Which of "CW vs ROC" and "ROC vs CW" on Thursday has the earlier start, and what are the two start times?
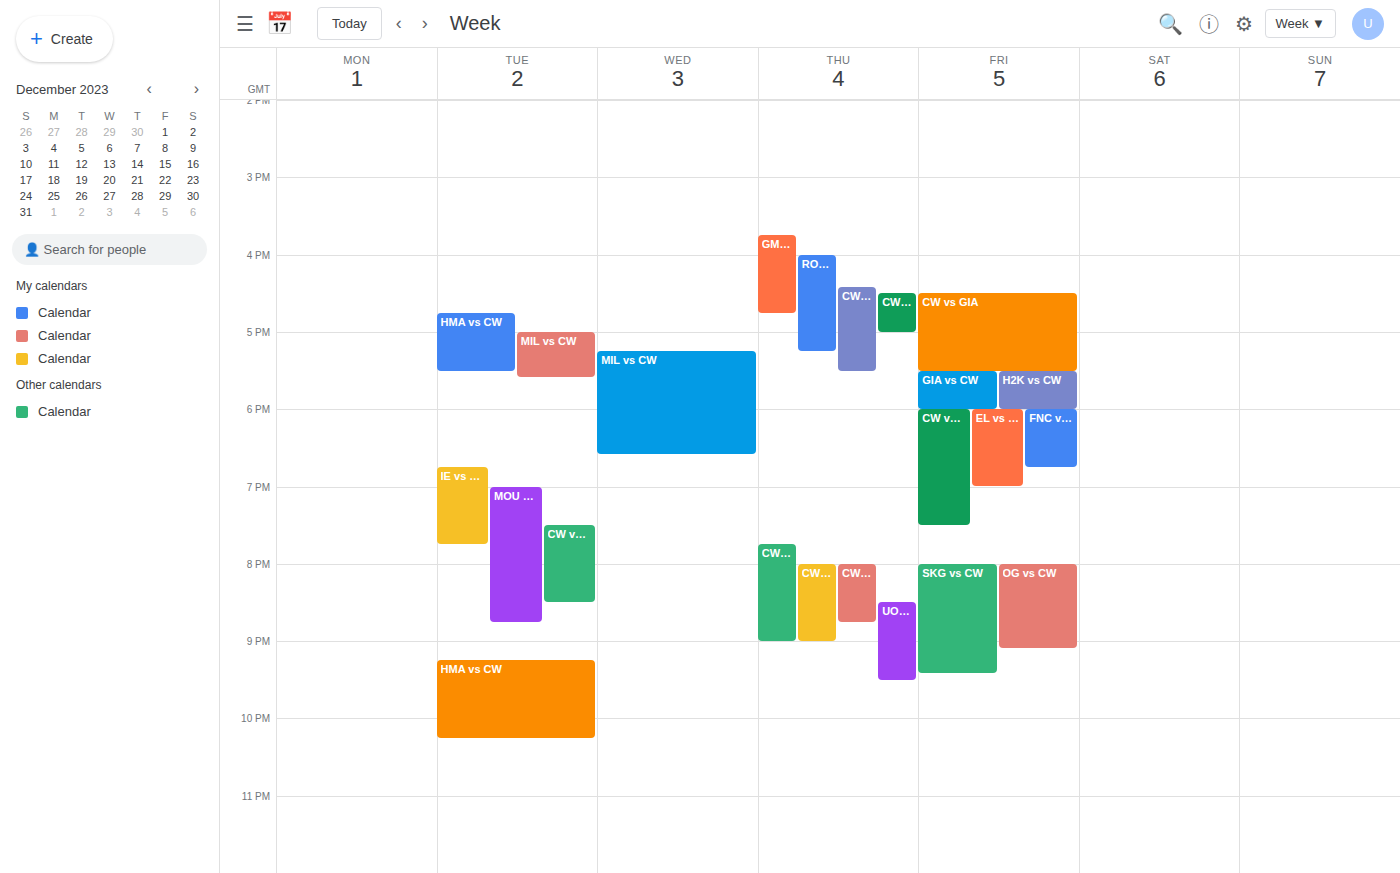
"ROC vs CW" 4:00 PM; "CW vs ROC" 4:25 PM.